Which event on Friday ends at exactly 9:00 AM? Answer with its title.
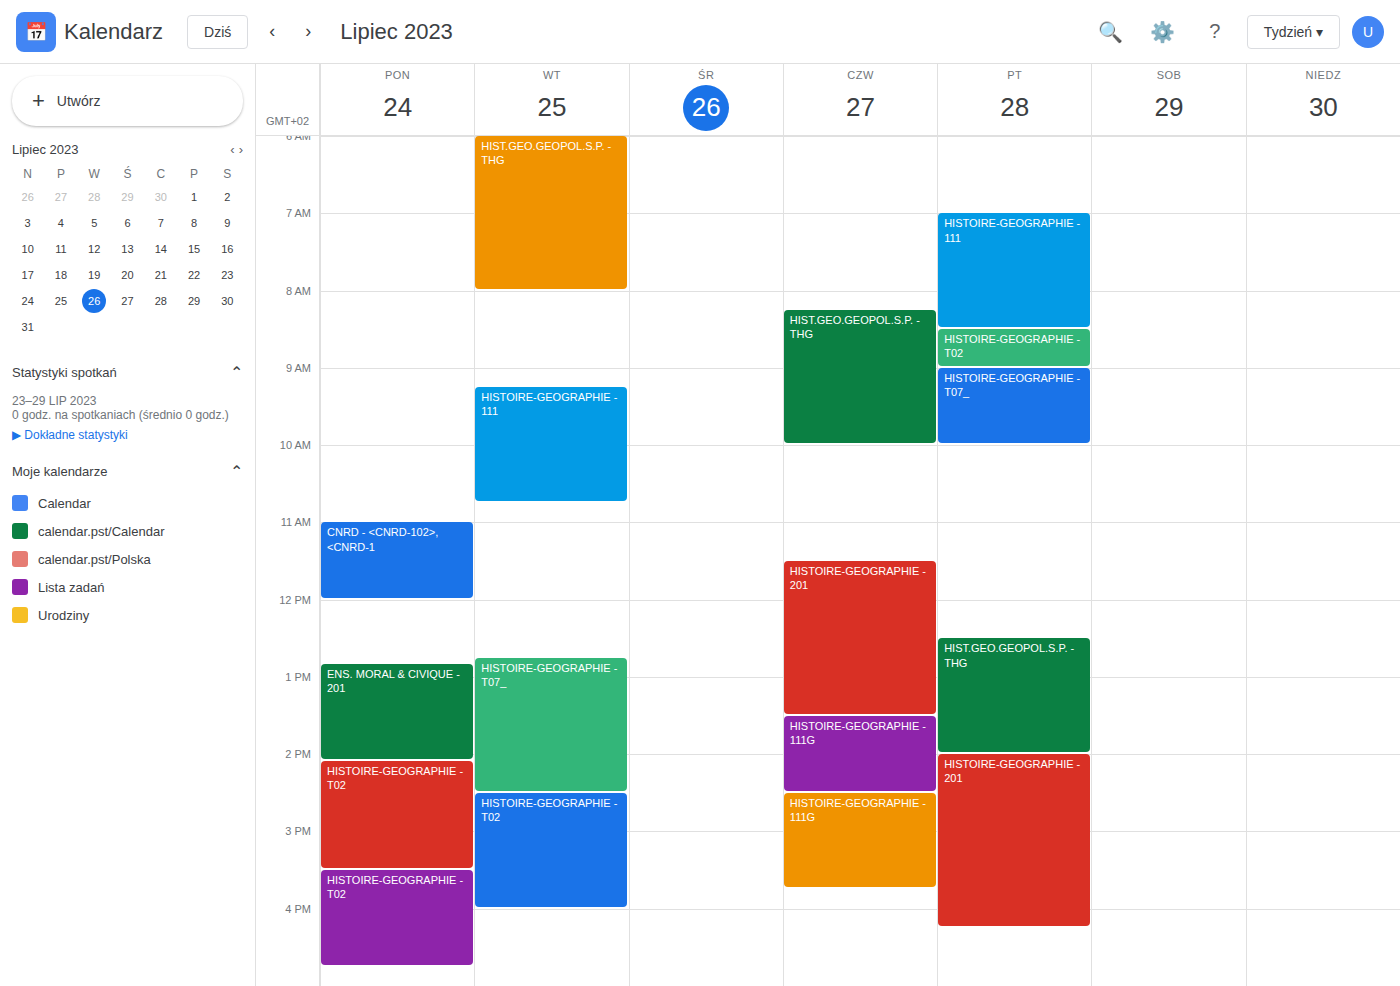
"HISTOIRE-GEOGRAPHIE - T02"